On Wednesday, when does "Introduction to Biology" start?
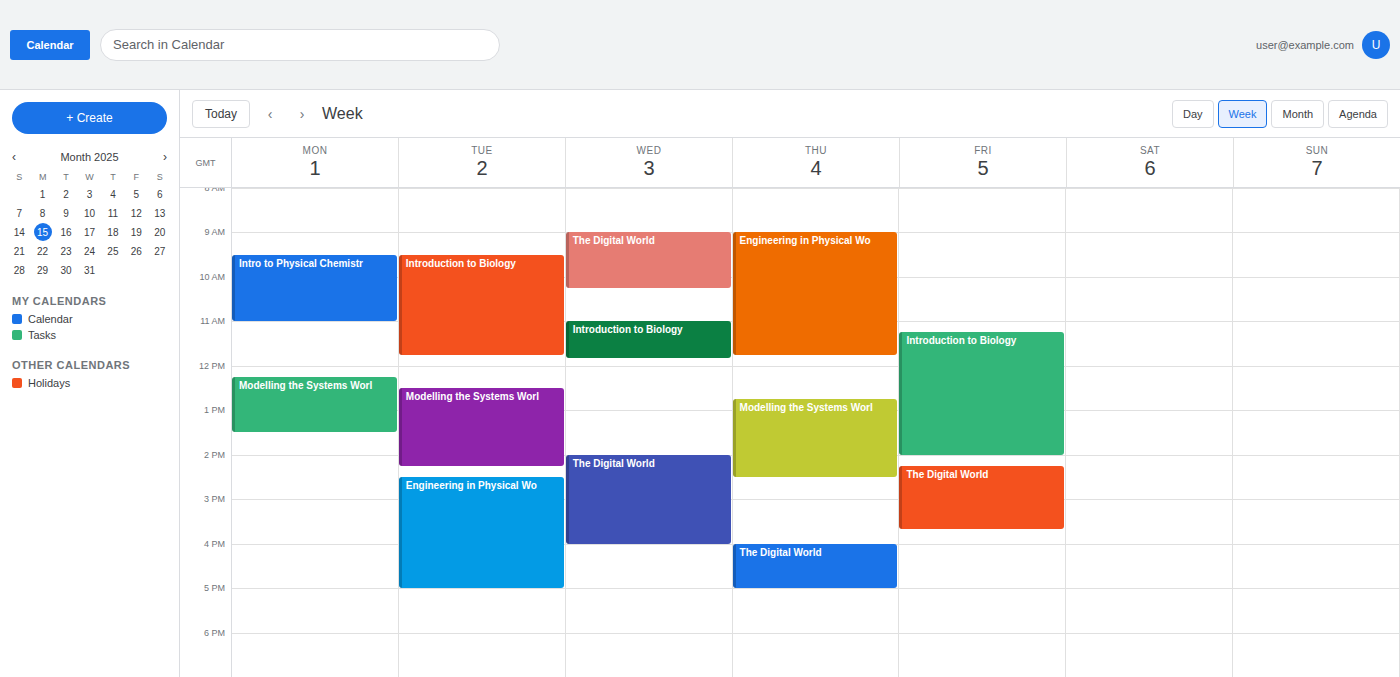
11:00 AM